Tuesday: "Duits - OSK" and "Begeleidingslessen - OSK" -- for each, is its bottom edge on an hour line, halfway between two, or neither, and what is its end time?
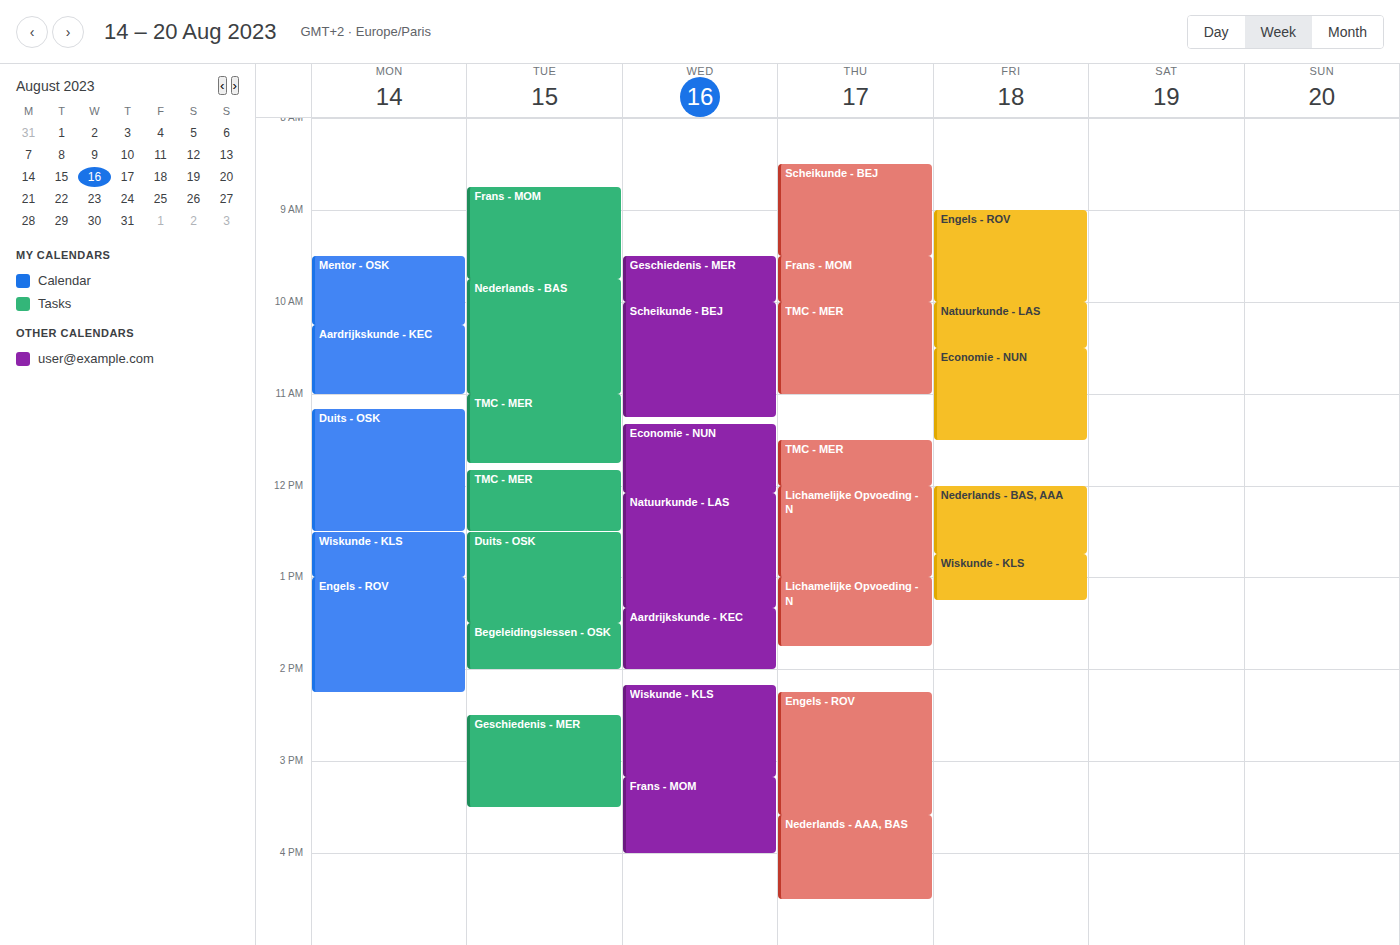
"Duits - OSK": 1:30 PM, halfway between the 1 PM and 2 PM lines. "Begeleidingslessen - OSK": 2:00 PM, exactly on the 2 PM line.